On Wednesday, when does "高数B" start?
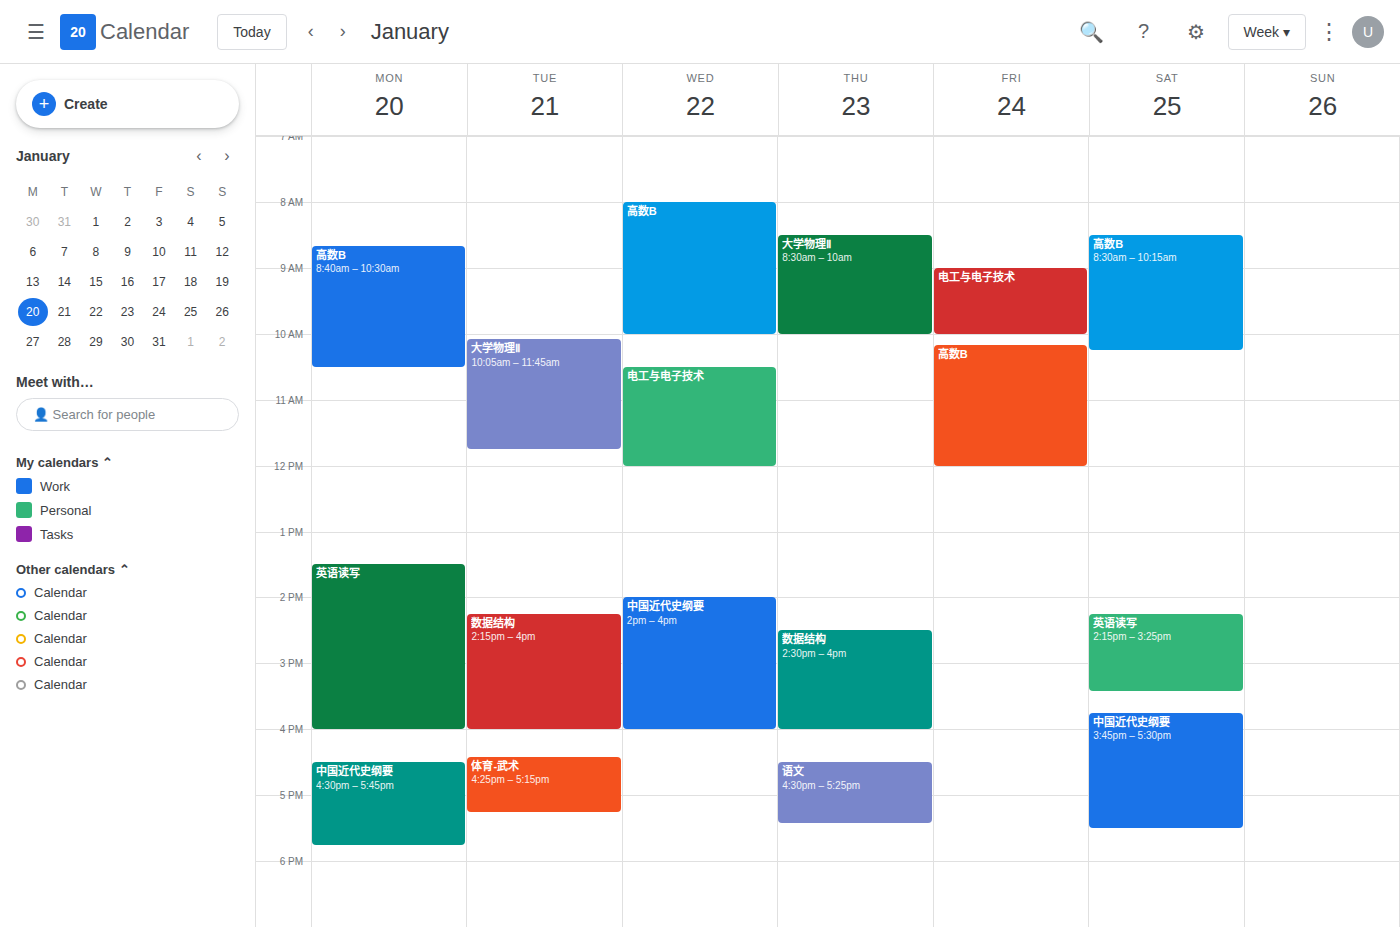
8:00 AM